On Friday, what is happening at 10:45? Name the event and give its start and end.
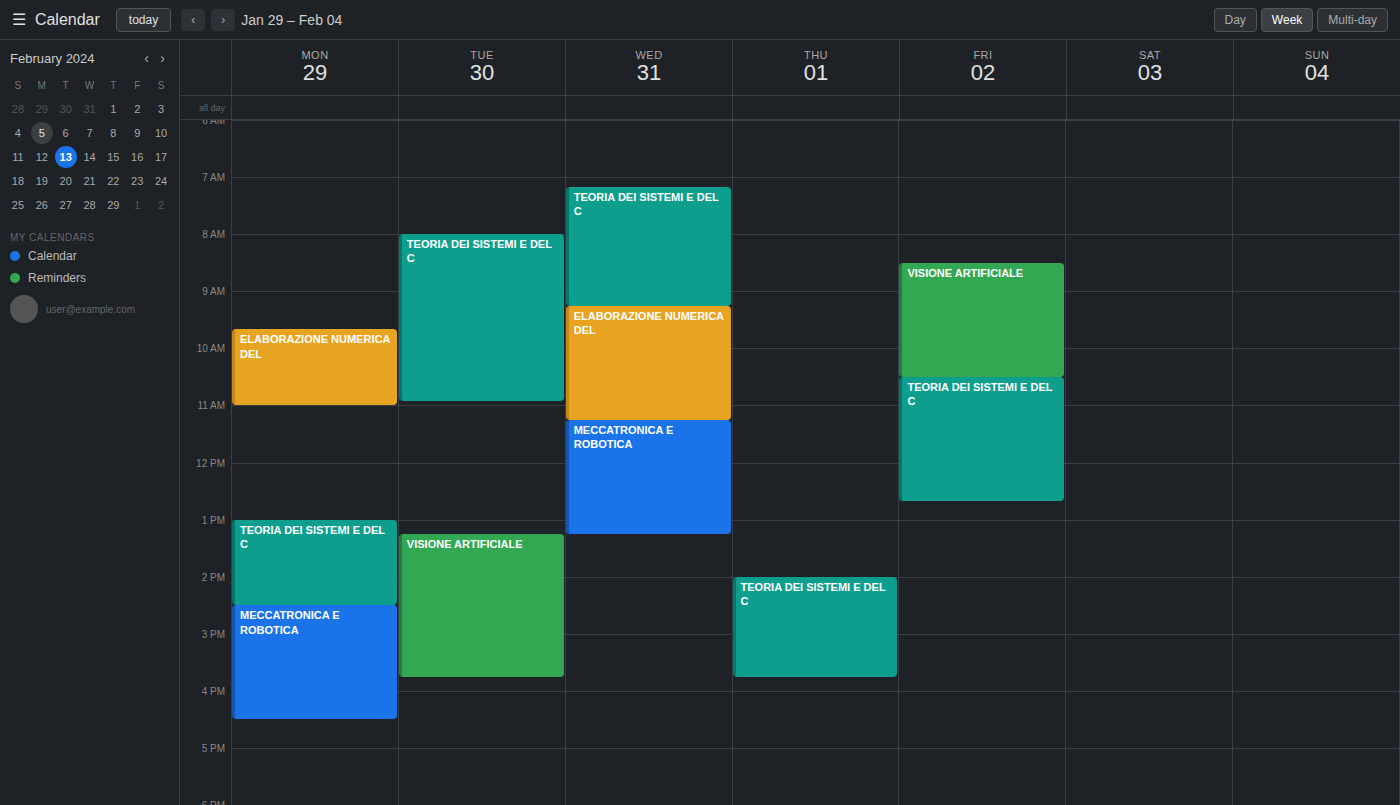
"TEORIA DEI SISTEMI E DEL C", 10:30 to 12:40